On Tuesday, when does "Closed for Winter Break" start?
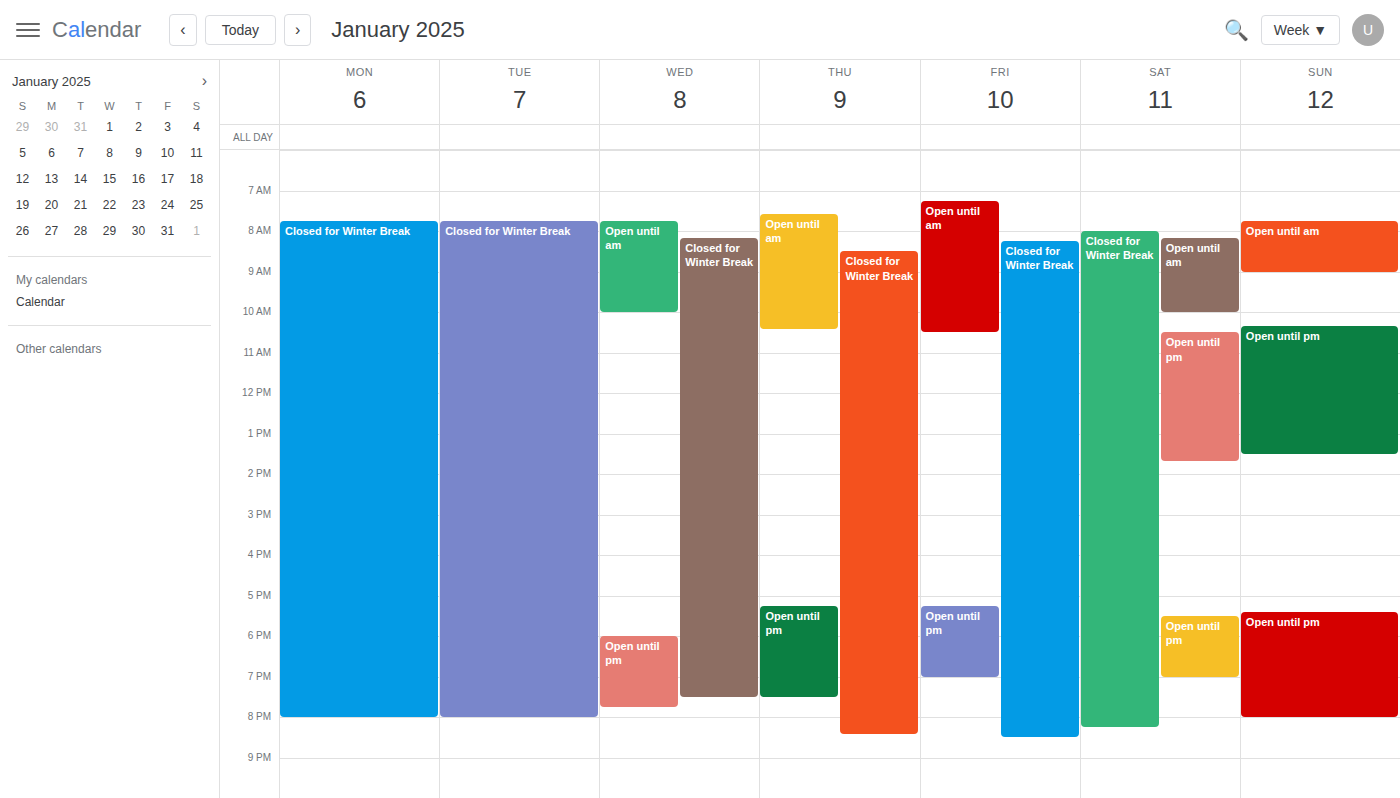
7:45 AM